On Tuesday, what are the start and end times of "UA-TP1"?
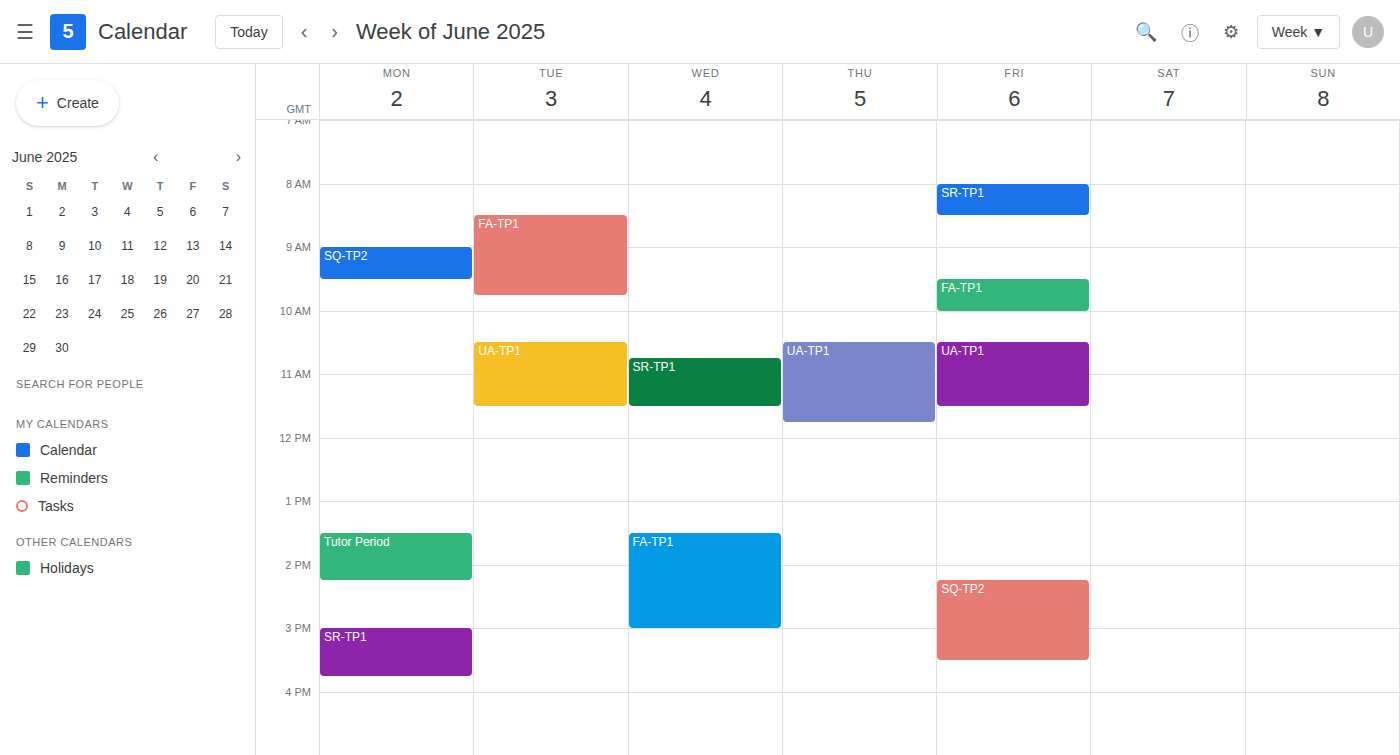
10:30 AM to 11:30 AM